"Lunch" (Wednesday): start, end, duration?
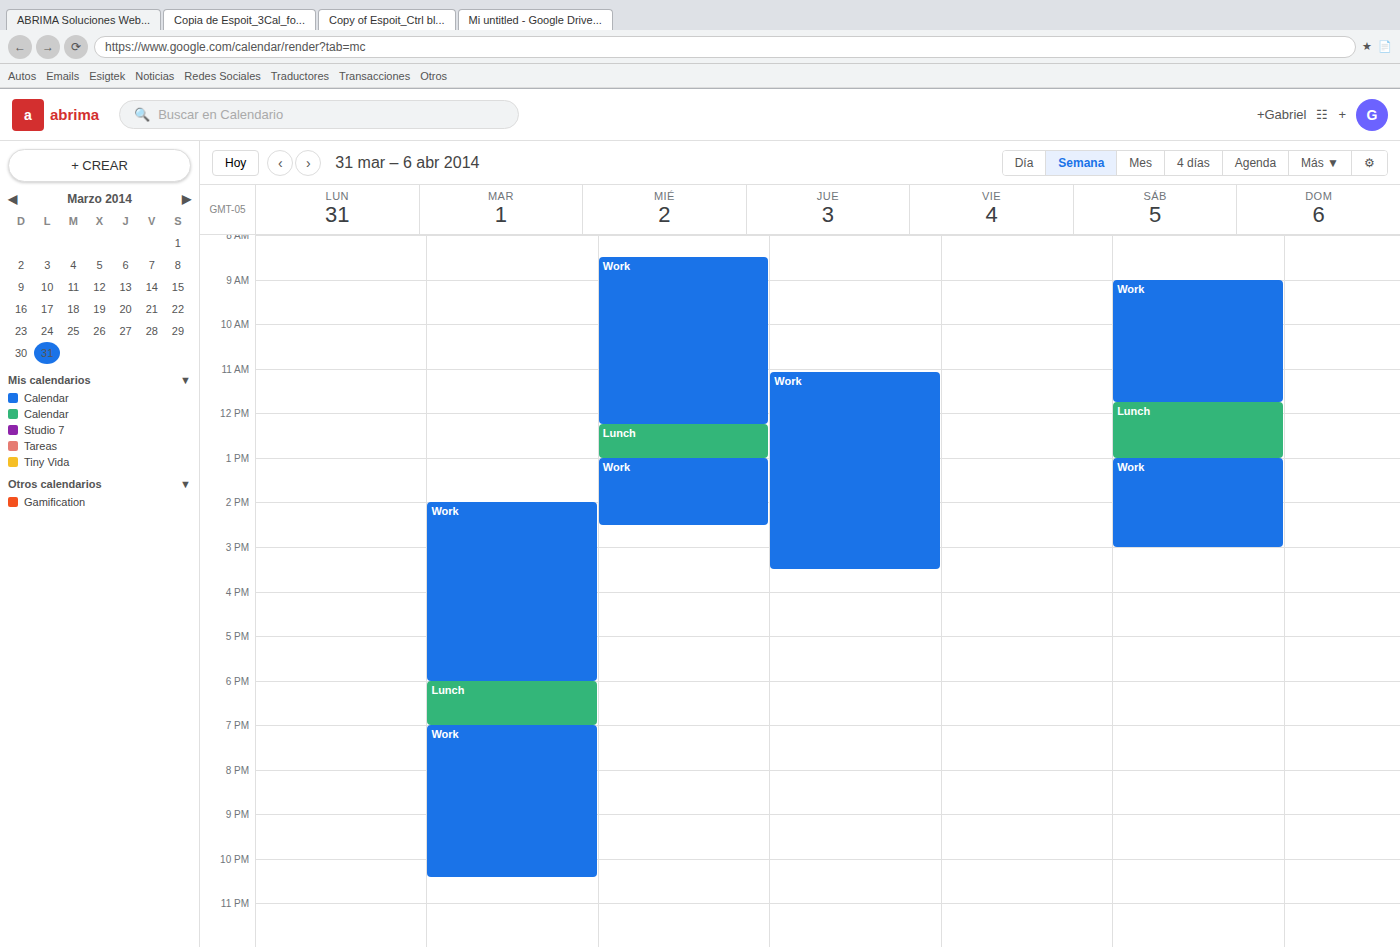
12:15 PM to 1:00 PM, 45 minutes